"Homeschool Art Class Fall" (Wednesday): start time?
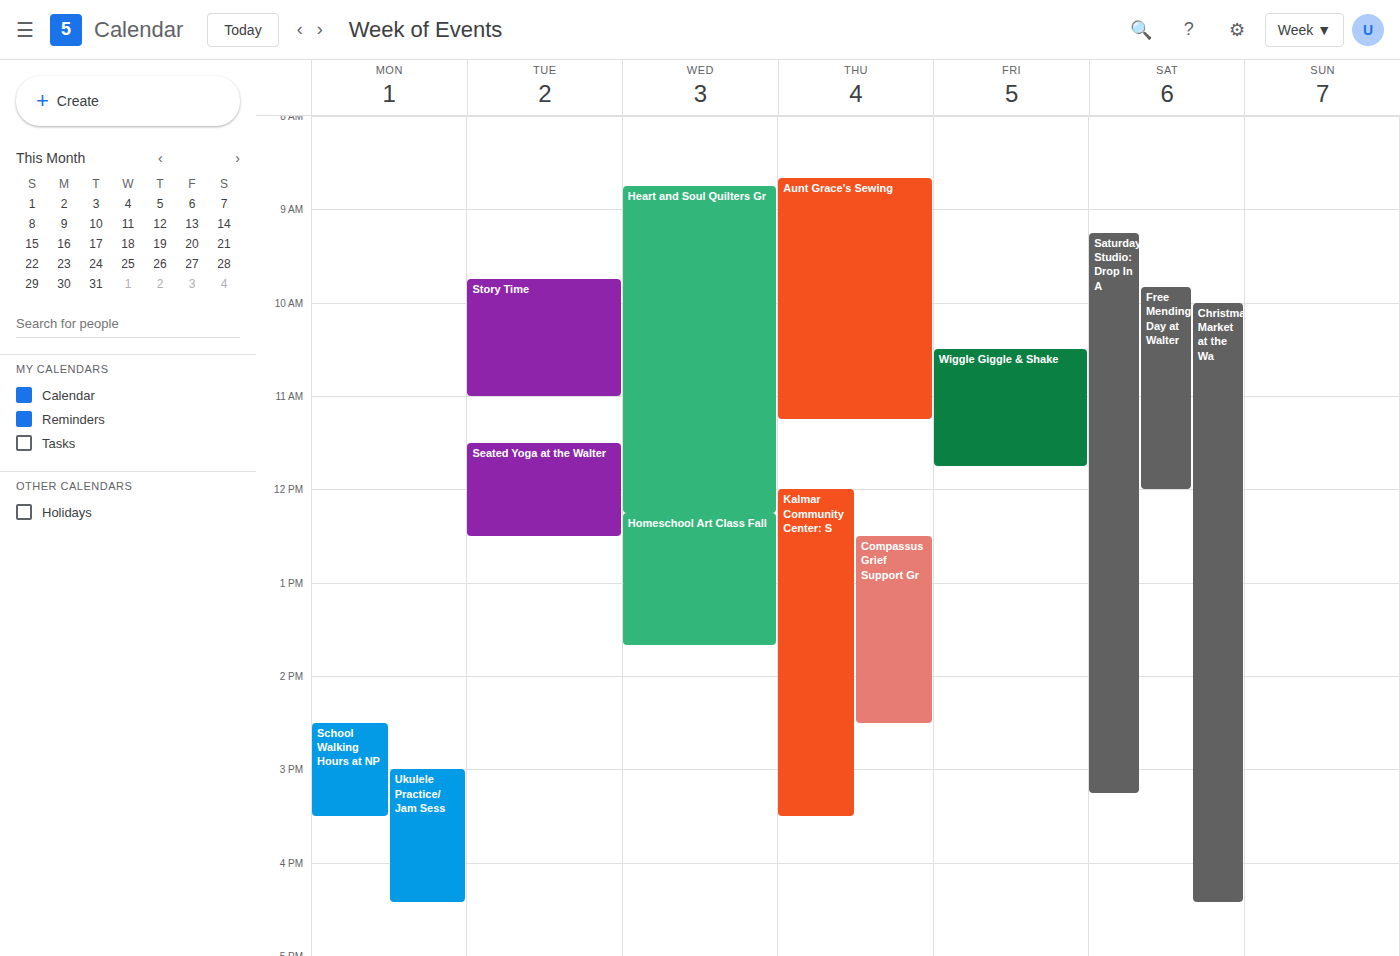
12:15 PM